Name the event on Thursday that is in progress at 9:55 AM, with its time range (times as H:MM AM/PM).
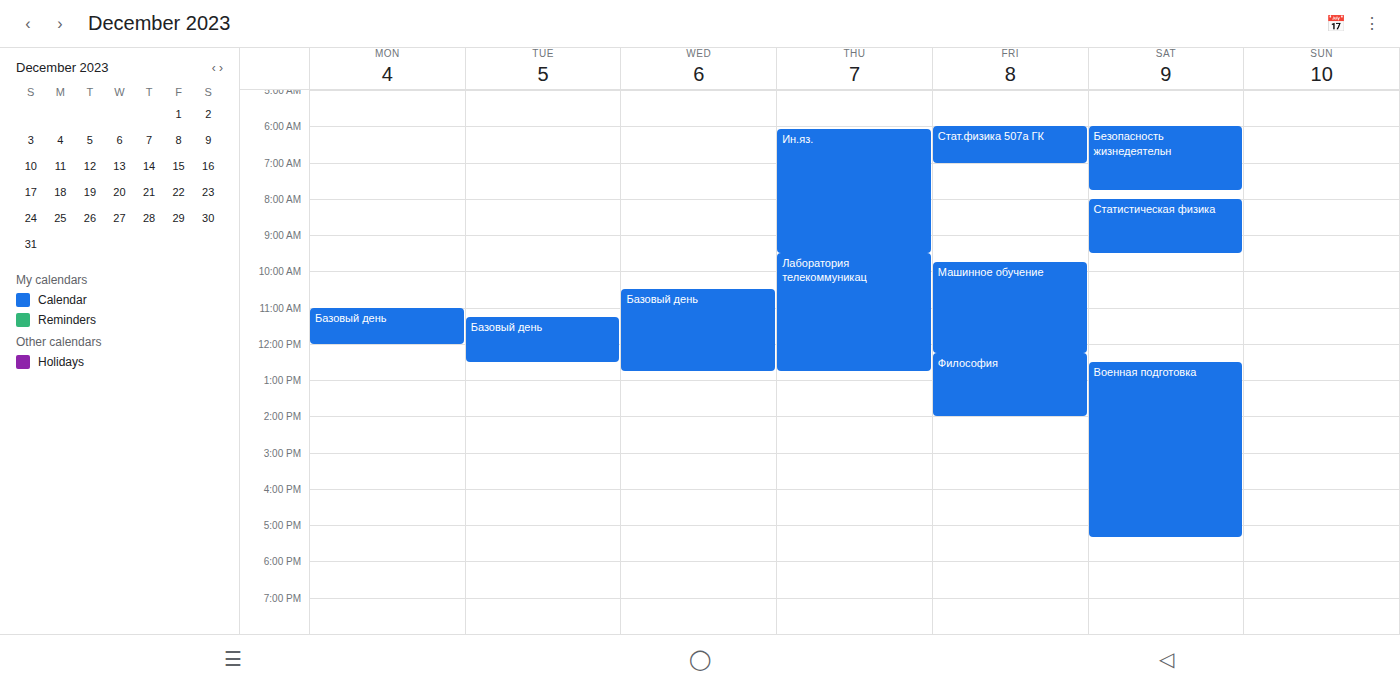
"Лаборатория телекоммуникац", 9:30 AM to 12:45 PM